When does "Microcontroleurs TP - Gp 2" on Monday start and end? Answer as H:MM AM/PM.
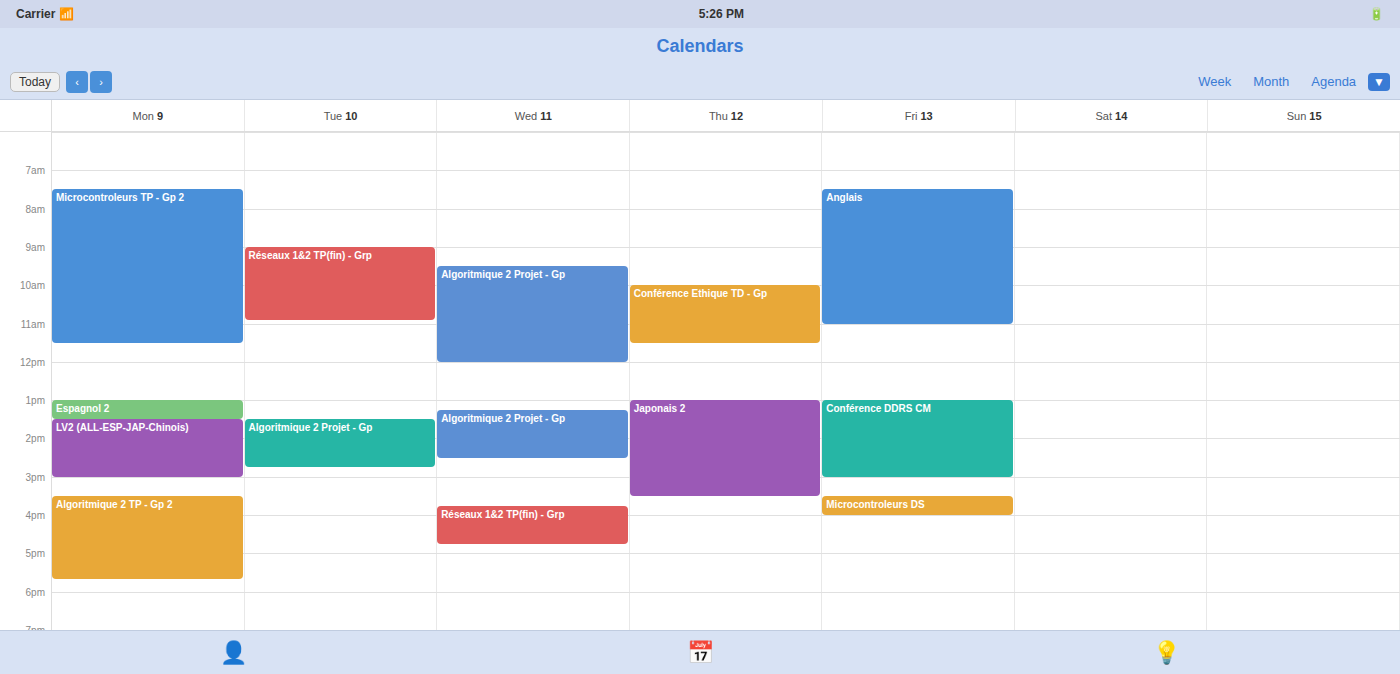
7:30 AM to 11:30 AM